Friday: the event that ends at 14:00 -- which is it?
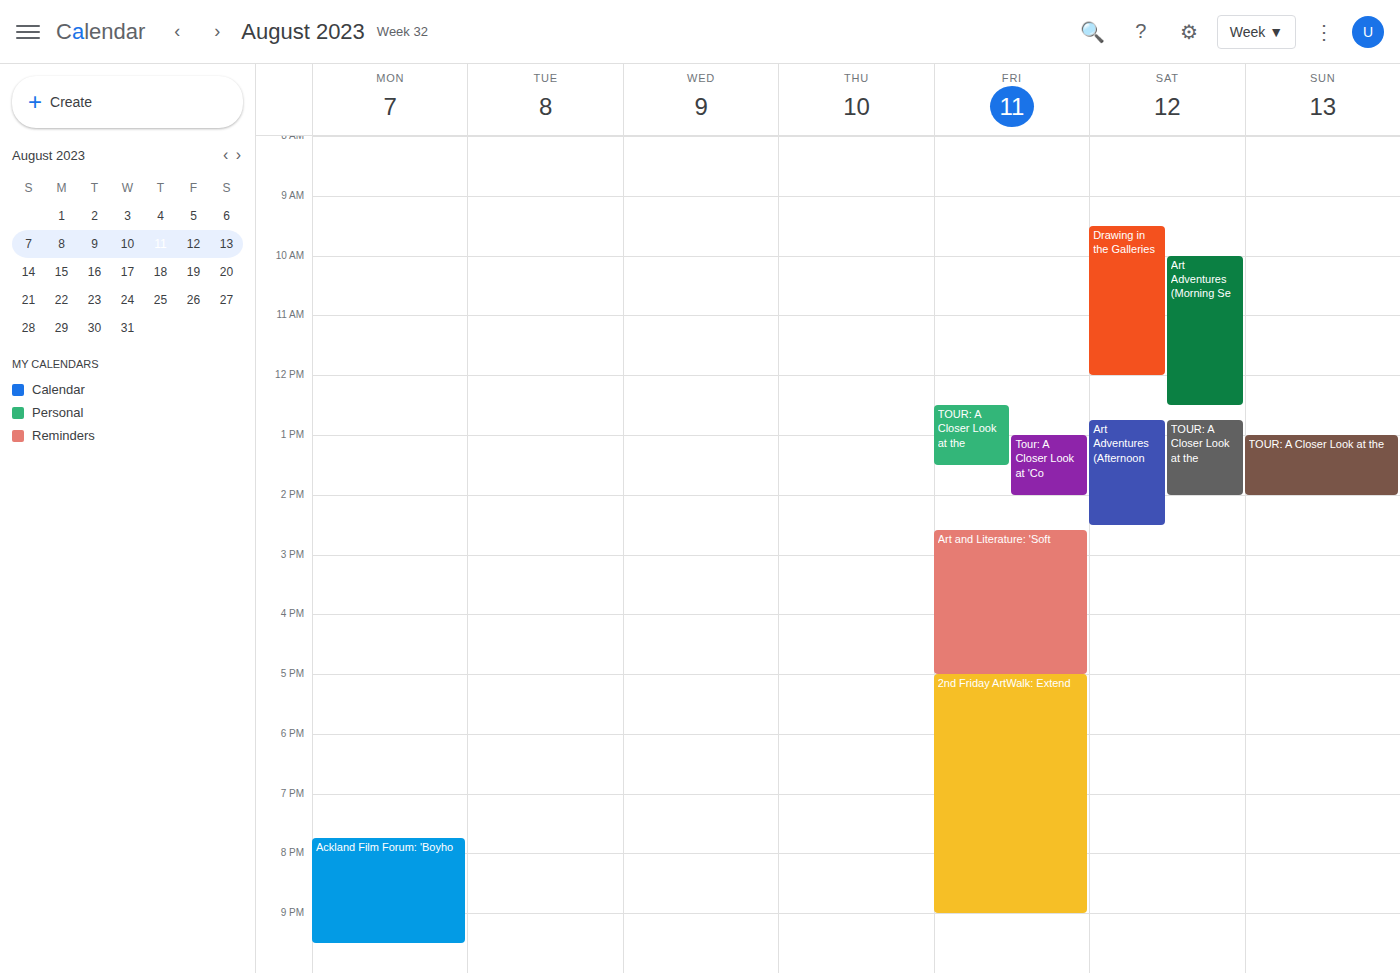
"Tour: A Closer Look at 'Co"